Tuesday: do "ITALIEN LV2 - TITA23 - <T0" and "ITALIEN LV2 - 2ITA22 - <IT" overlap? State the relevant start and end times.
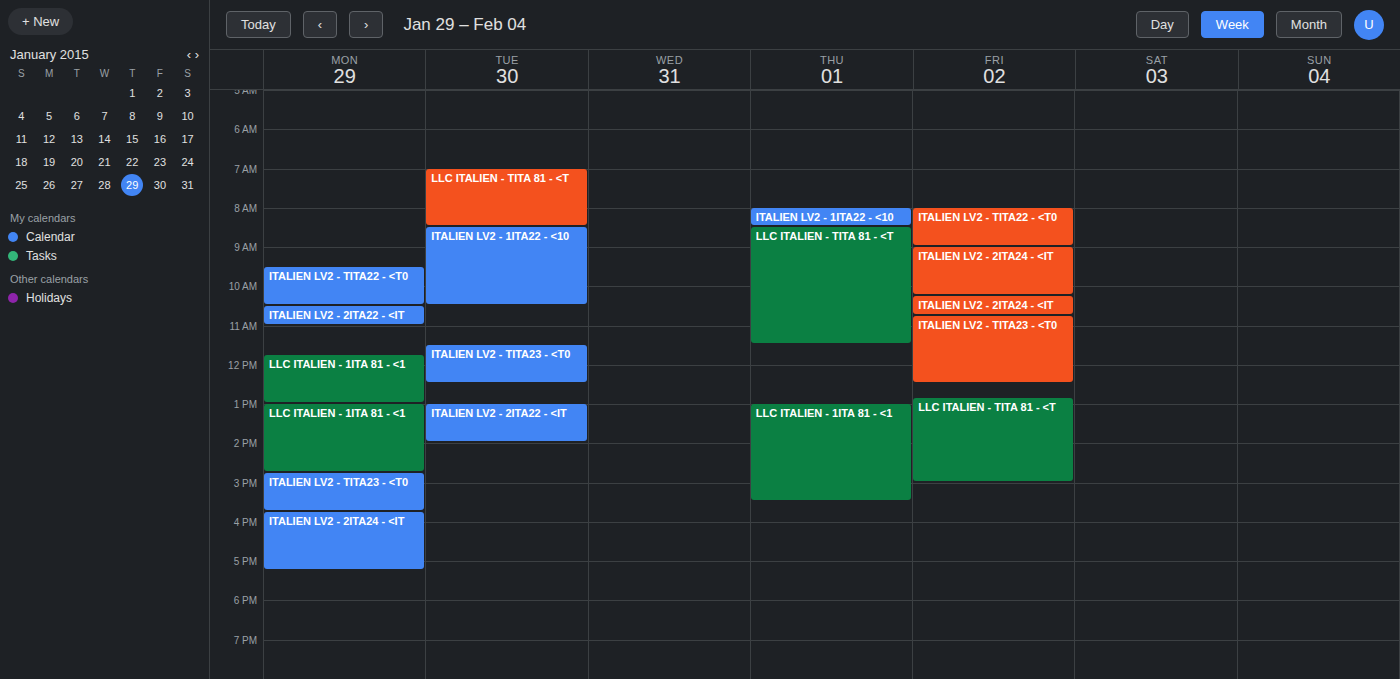
"ITALIEN LV2 - TITA23 - <T0" ends at 12:30 PM and "ITALIEN LV2 - 2ITA22 - <IT" starts at 1:00 PM -- no overlap.